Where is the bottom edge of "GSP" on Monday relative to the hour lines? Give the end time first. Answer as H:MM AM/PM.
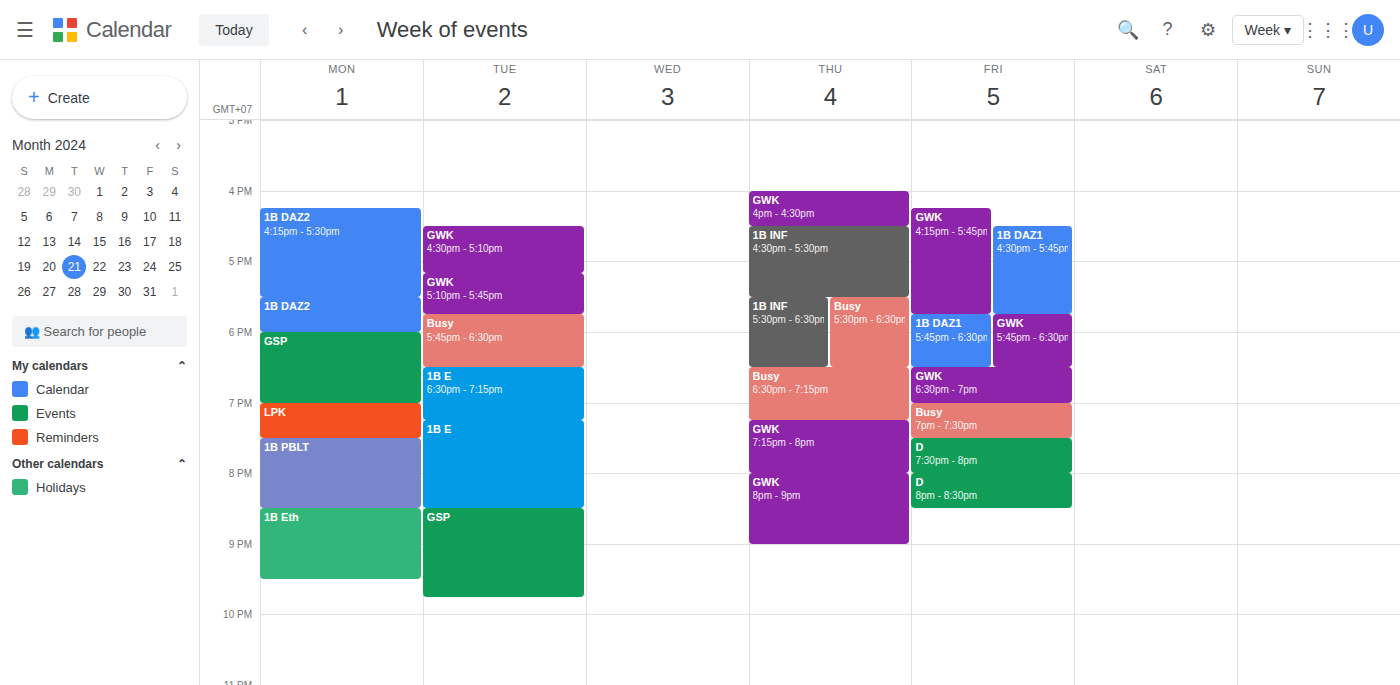
7:00 PM -- exactly on the 7 PM line.